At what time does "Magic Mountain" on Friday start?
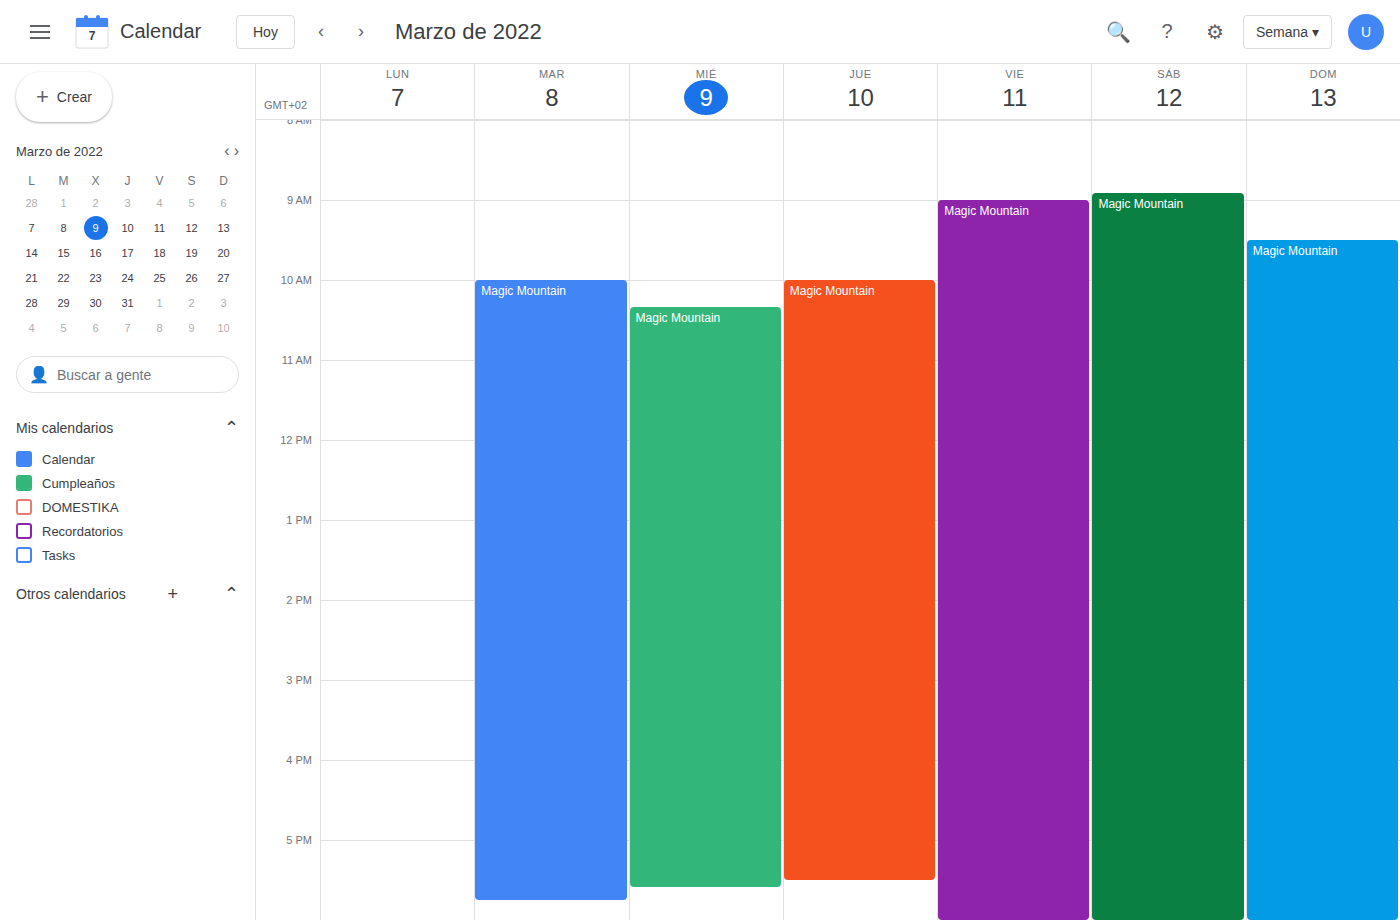
9:00 AM